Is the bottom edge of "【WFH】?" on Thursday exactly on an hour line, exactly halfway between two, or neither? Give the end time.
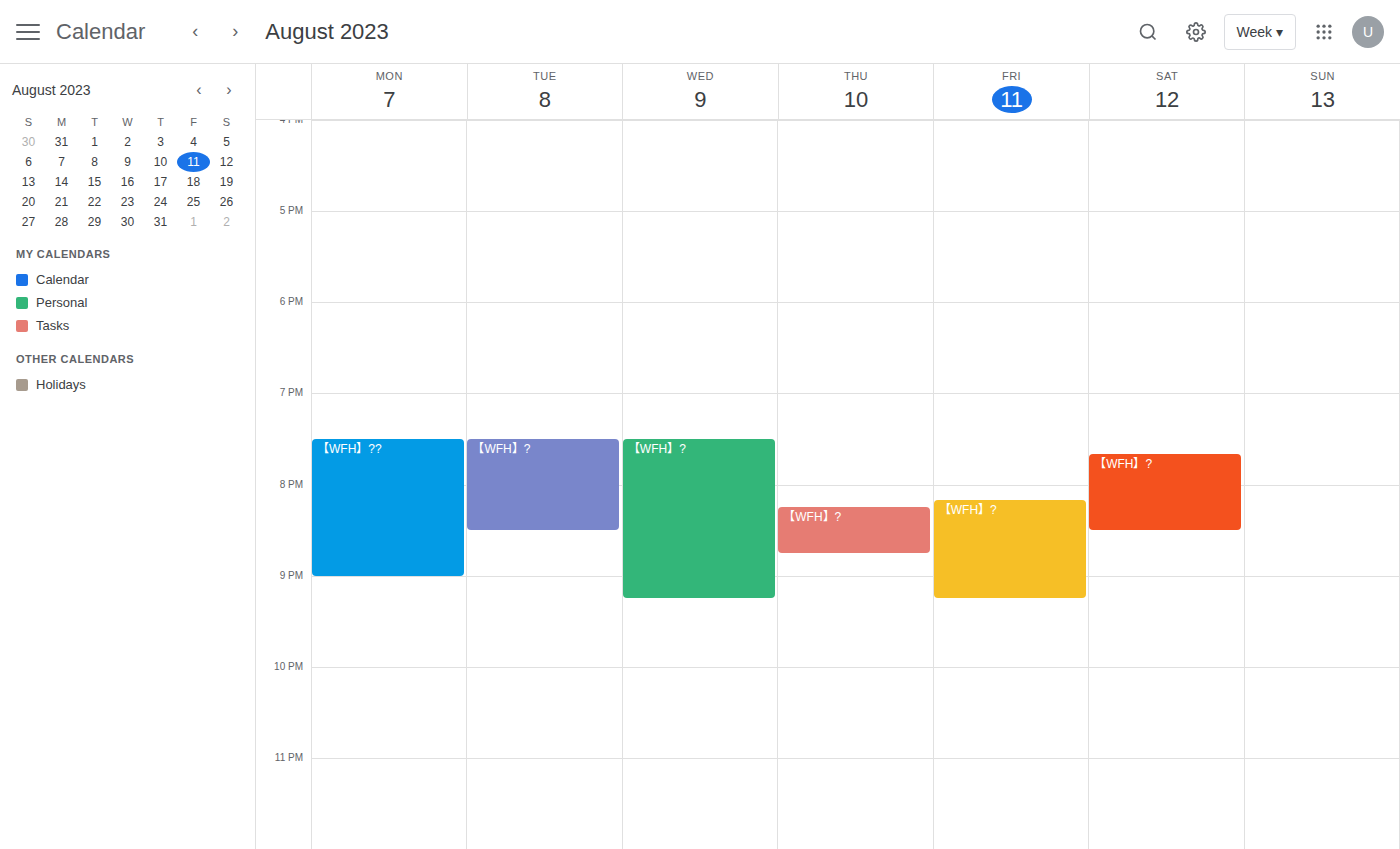
8:45 PM -- neither: three quarters of the way from the 8 PM line to the 9 PM line.